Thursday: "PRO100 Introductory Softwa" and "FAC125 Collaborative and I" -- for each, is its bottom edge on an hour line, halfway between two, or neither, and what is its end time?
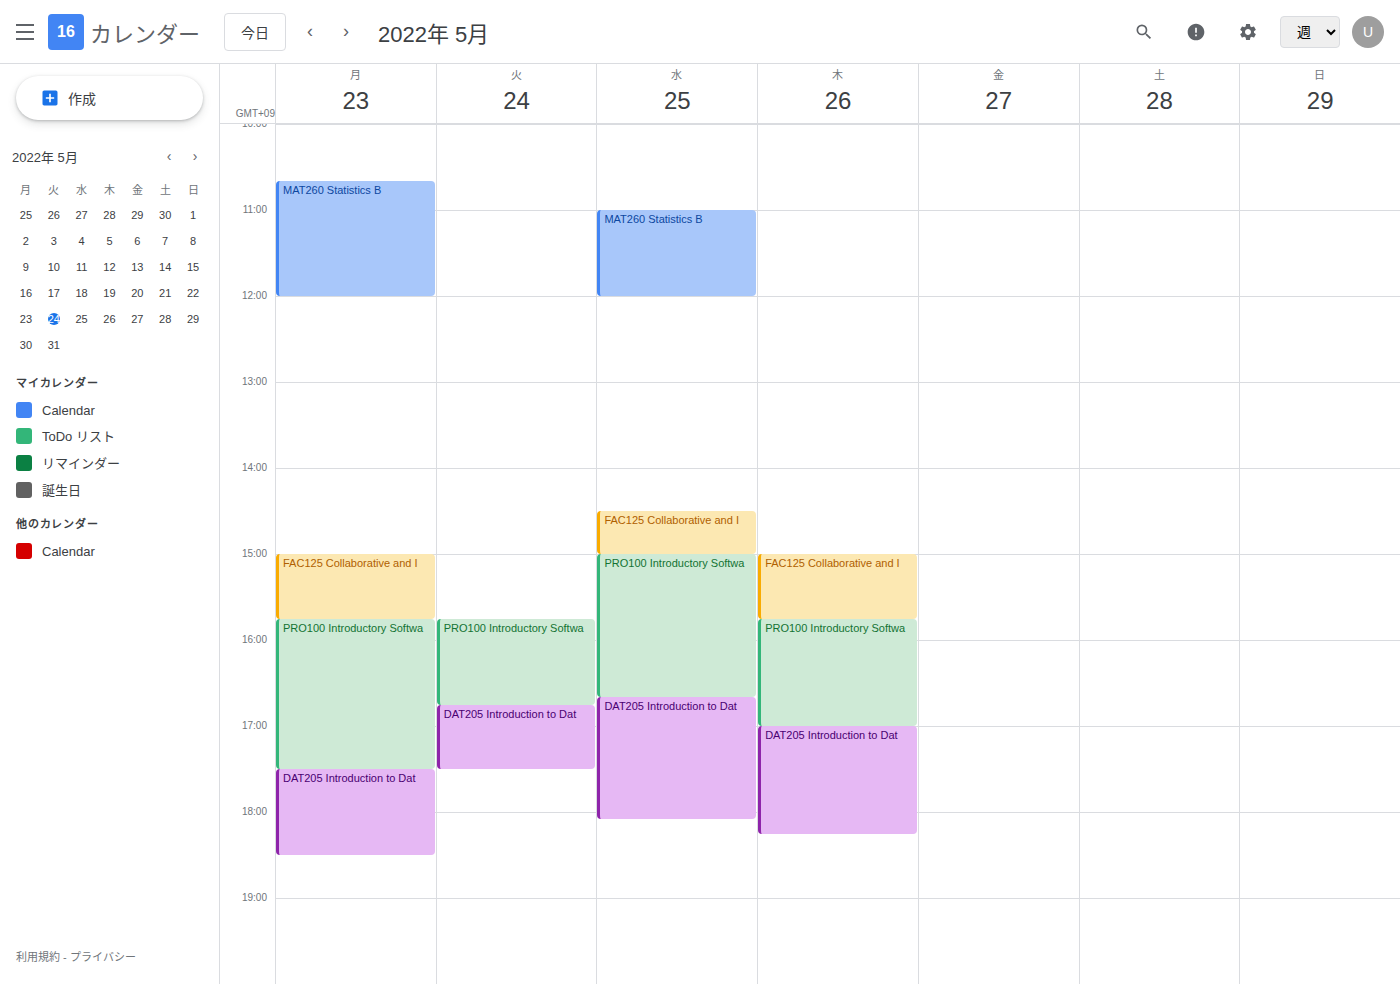
"PRO100 Introductory Softwa": 5:00 PM, exactly on the 5 PM line. "FAC125 Collaborative and I": 3:45 PM, neither: three quarters of the way from the 3 PM line to the 4 PM line.